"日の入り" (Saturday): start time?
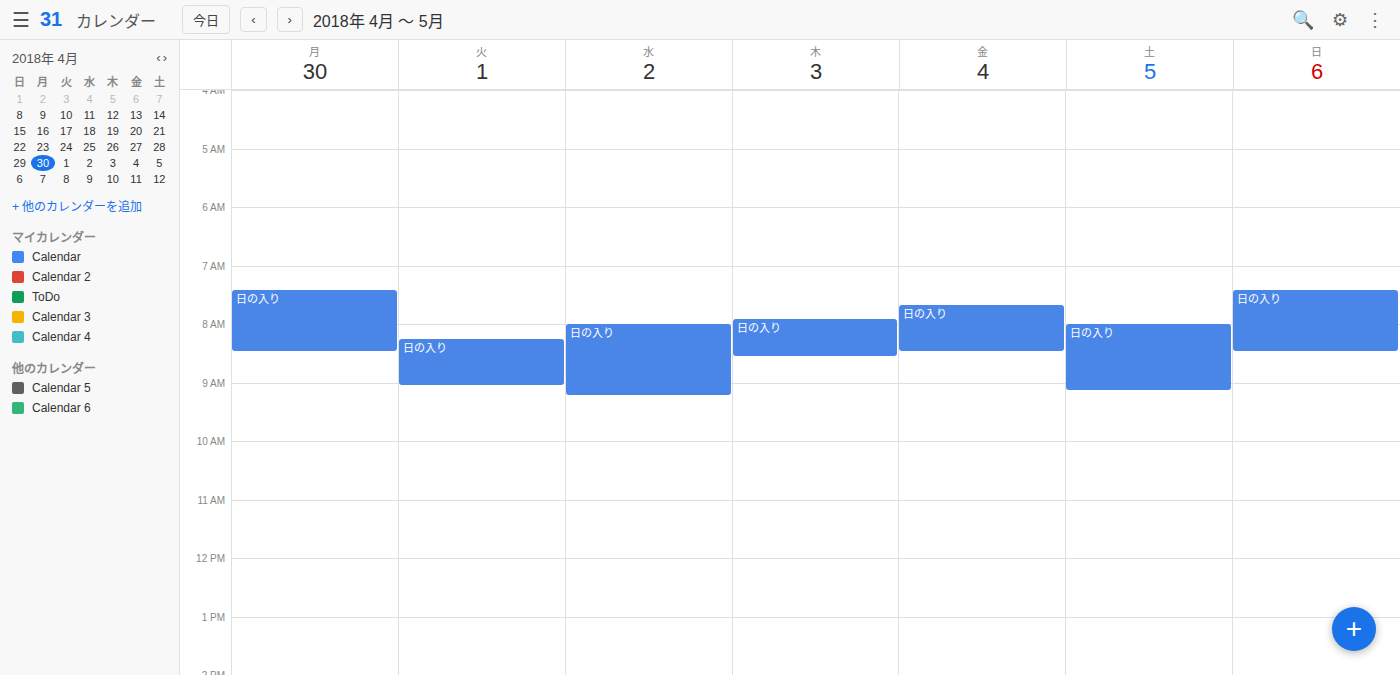
8:00 AM